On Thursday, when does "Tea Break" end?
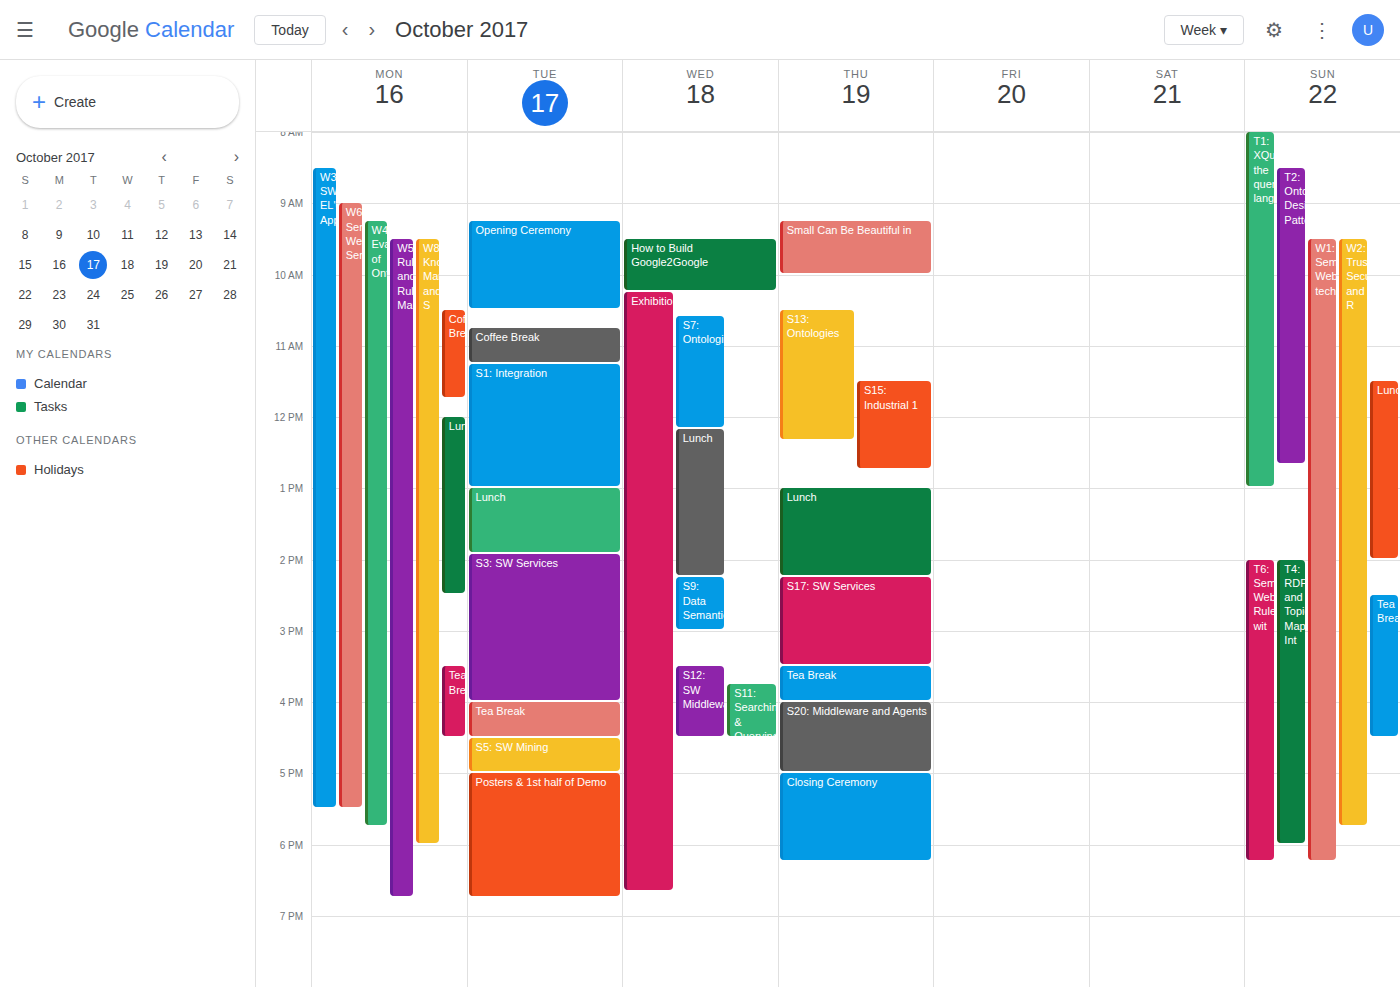
4:00 PM